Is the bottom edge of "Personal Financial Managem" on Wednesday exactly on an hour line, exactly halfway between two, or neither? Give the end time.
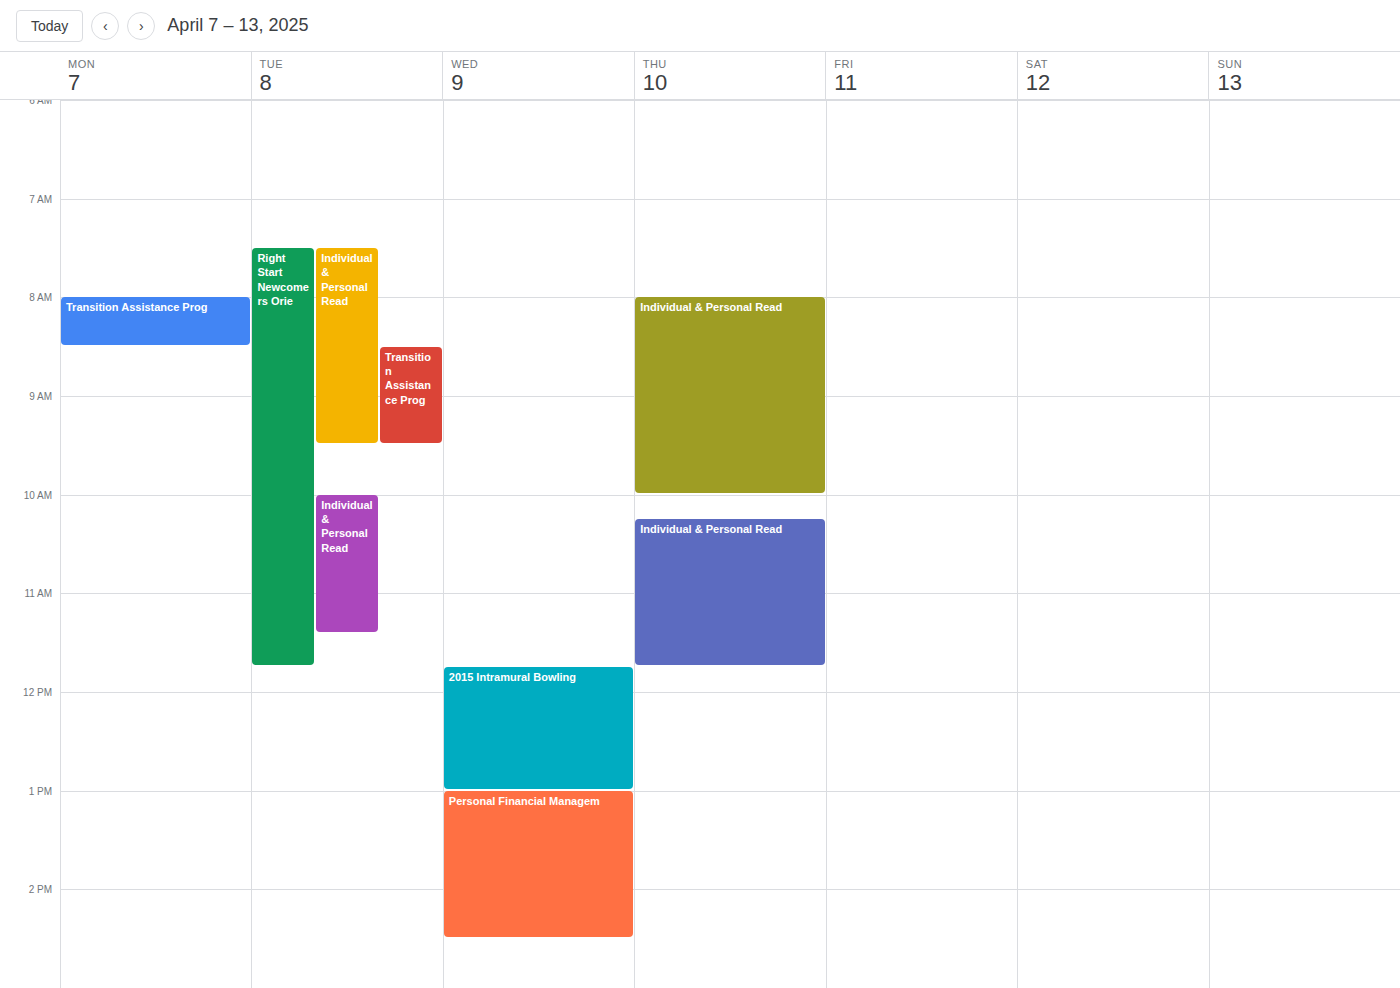
2:30 PM -- halfway between the 2 PM and 3 PM lines.